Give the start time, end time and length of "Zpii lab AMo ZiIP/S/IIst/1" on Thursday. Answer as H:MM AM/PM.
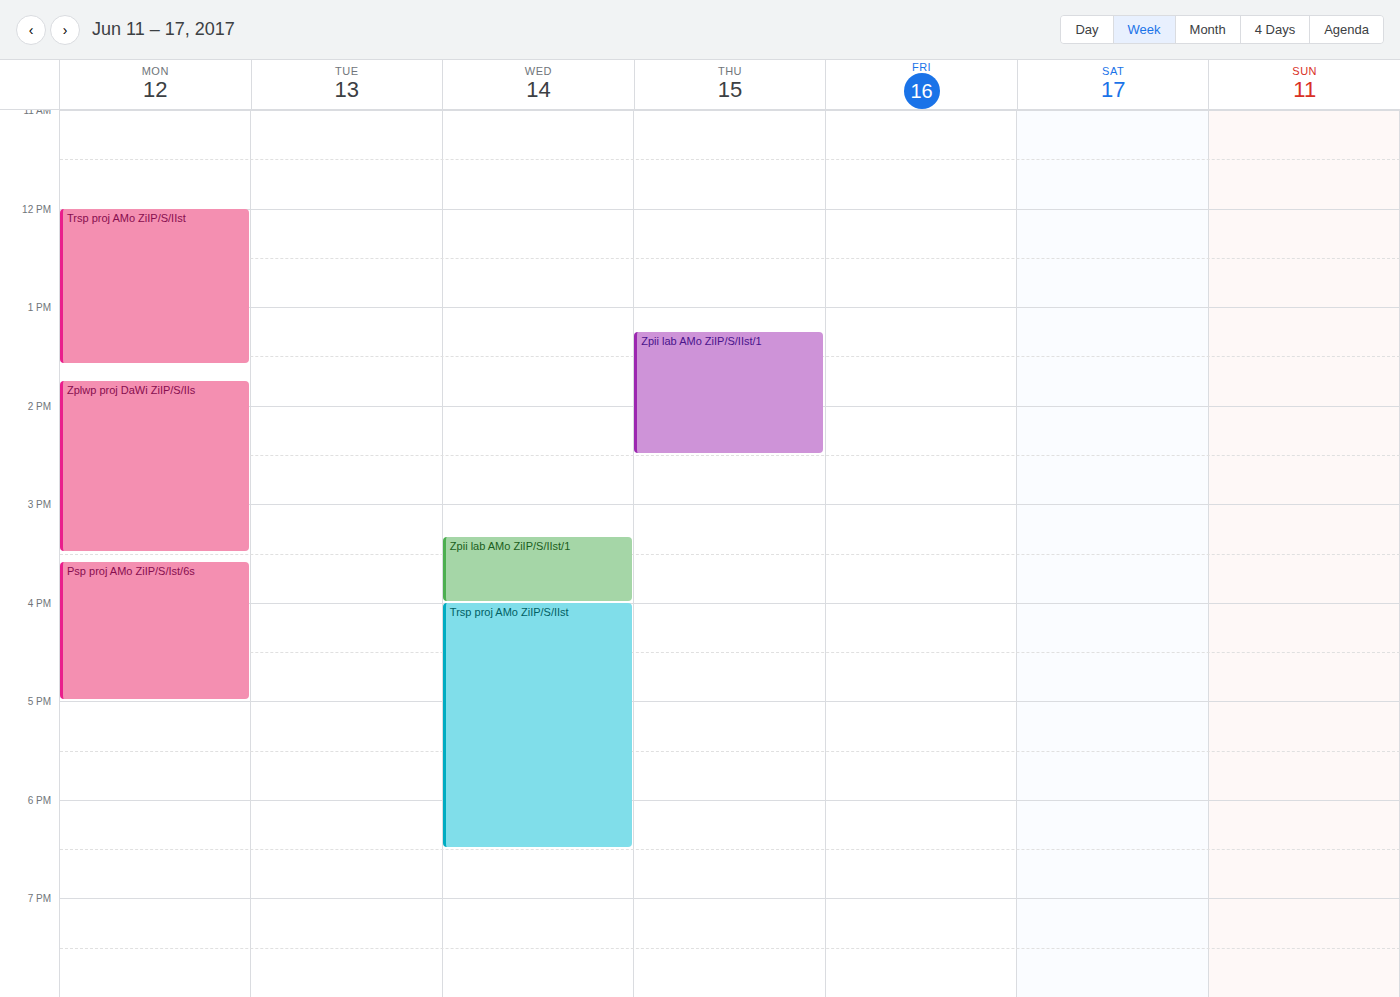
1:15 PM to 2:30 PM, 1 hour 15 minutes